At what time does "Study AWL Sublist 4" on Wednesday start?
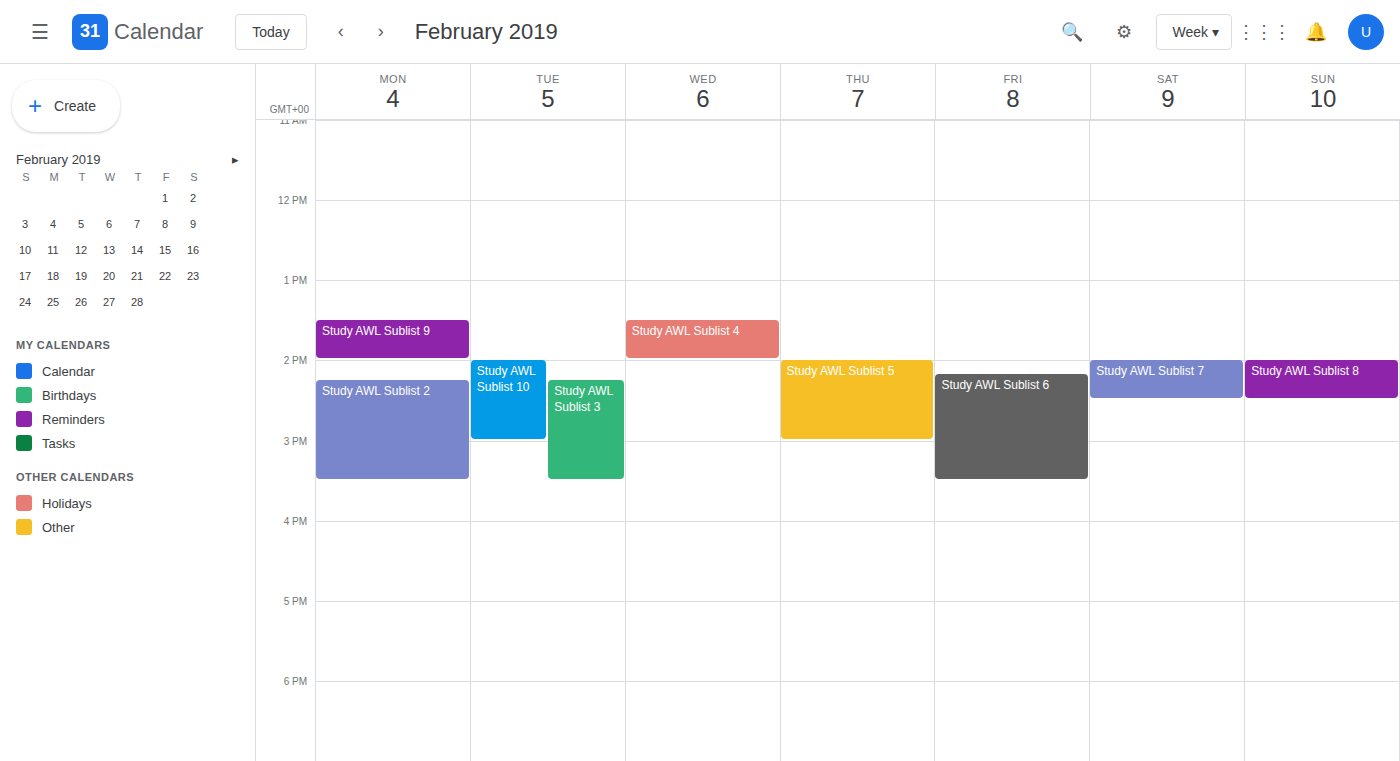
1:30 PM